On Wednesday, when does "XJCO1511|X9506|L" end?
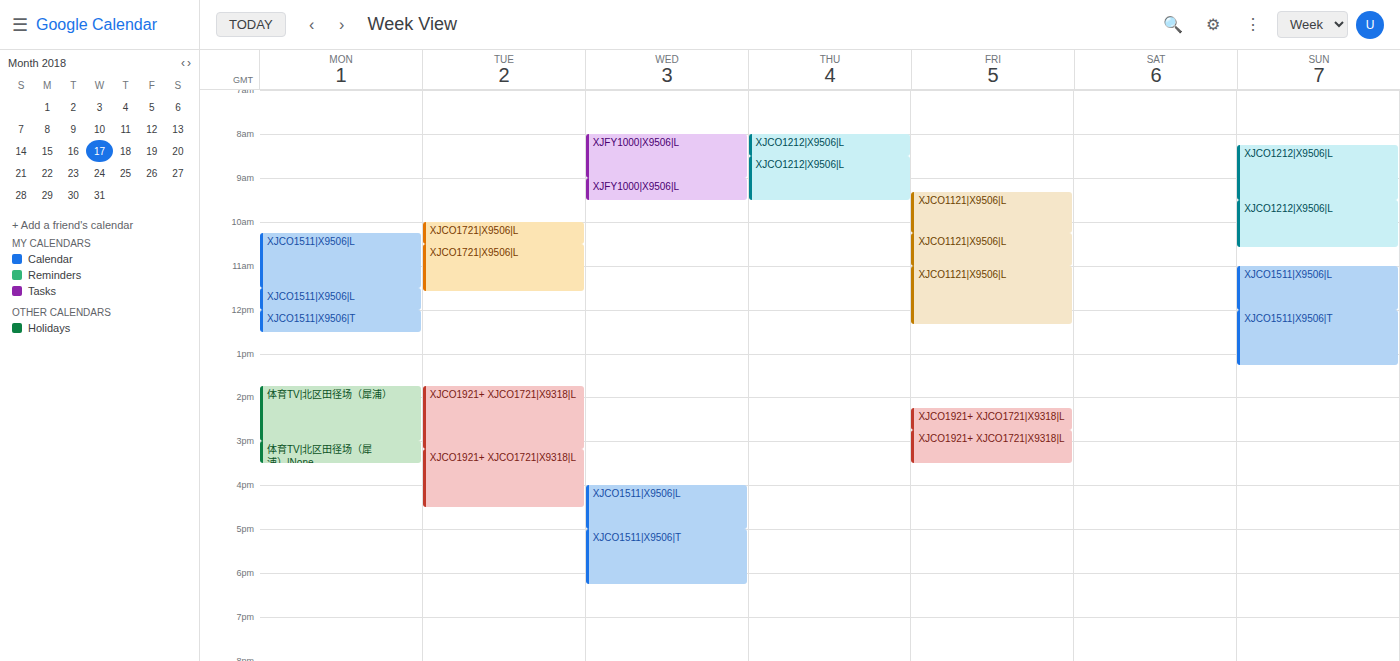
5:00 PM